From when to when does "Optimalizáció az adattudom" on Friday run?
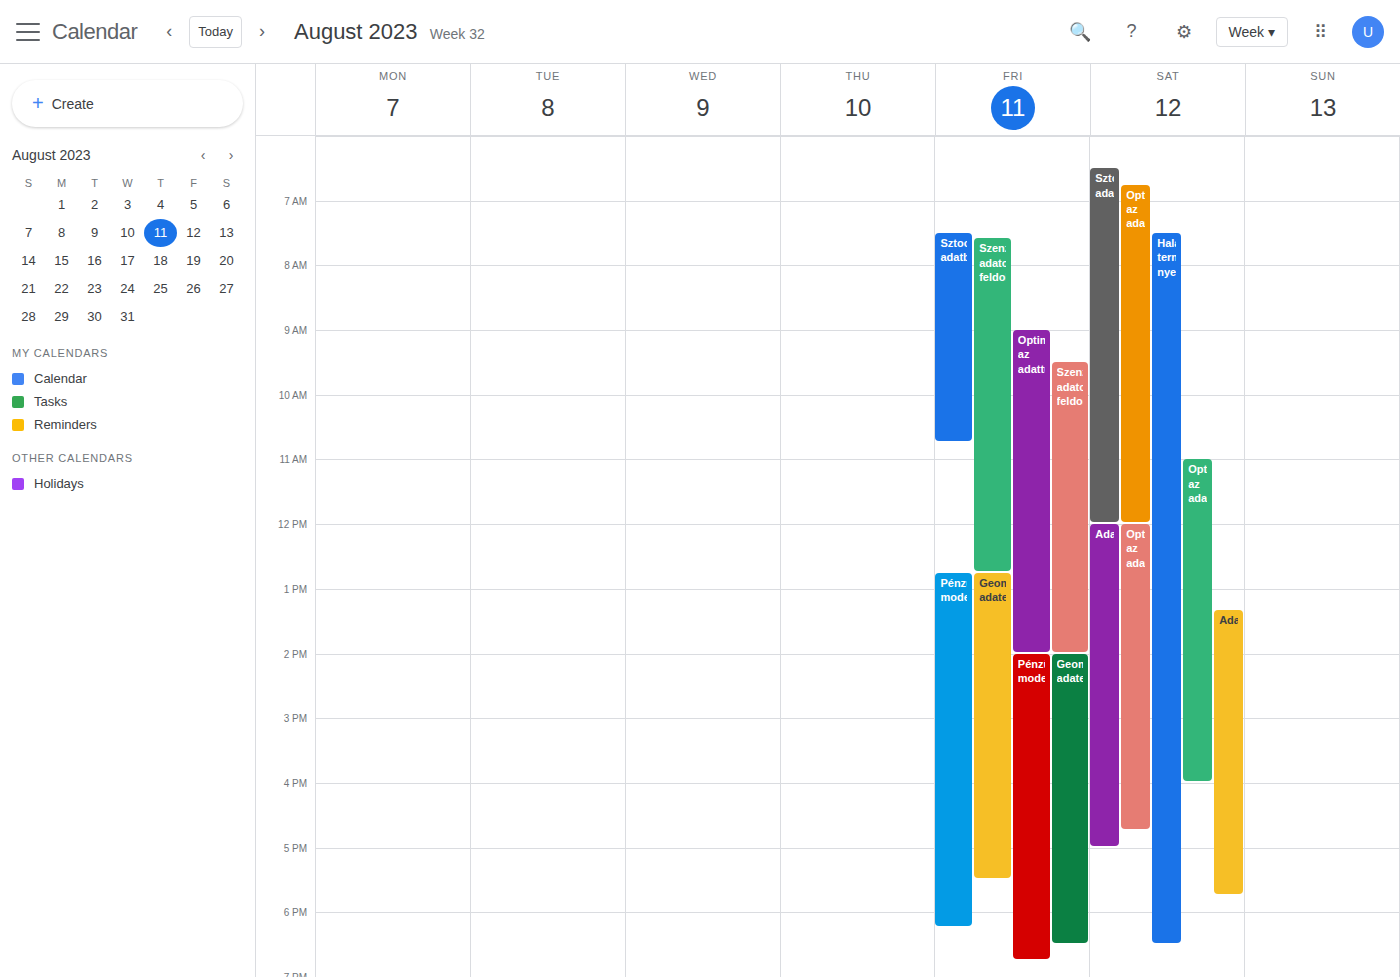
09:00 to 14:00